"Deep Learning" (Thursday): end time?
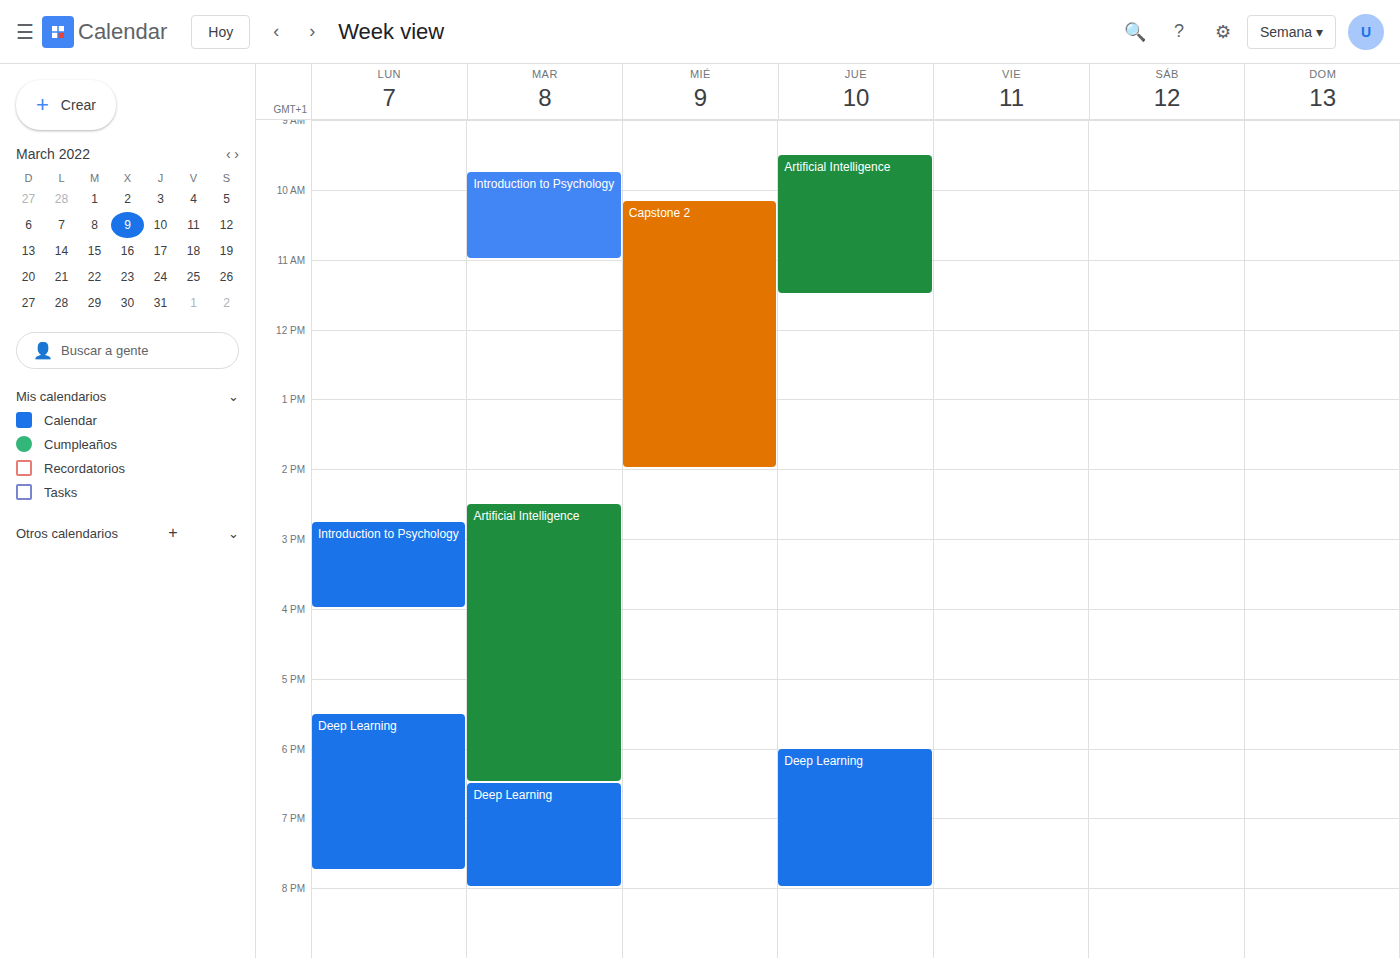
8:00 PM